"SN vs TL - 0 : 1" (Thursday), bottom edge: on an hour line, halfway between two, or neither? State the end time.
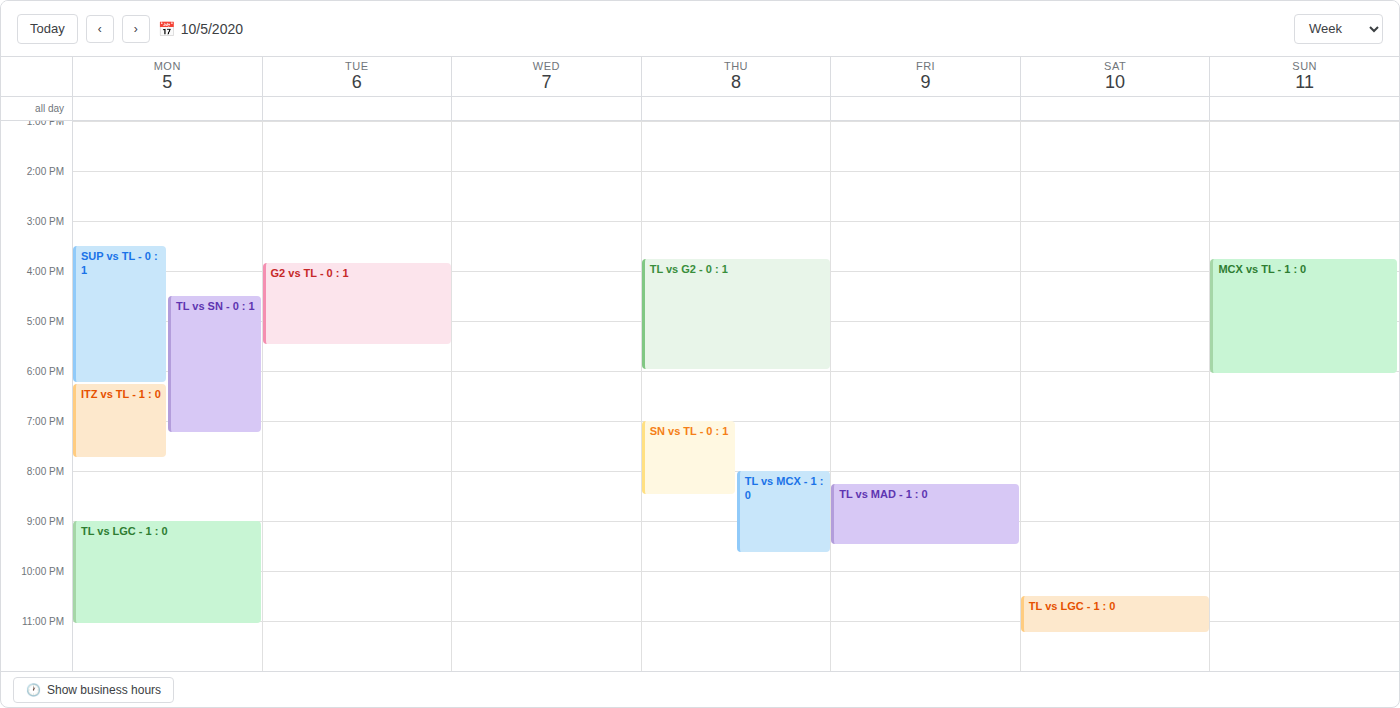
8:30 PM -- halfway between the 8 PM and 9 PM lines.